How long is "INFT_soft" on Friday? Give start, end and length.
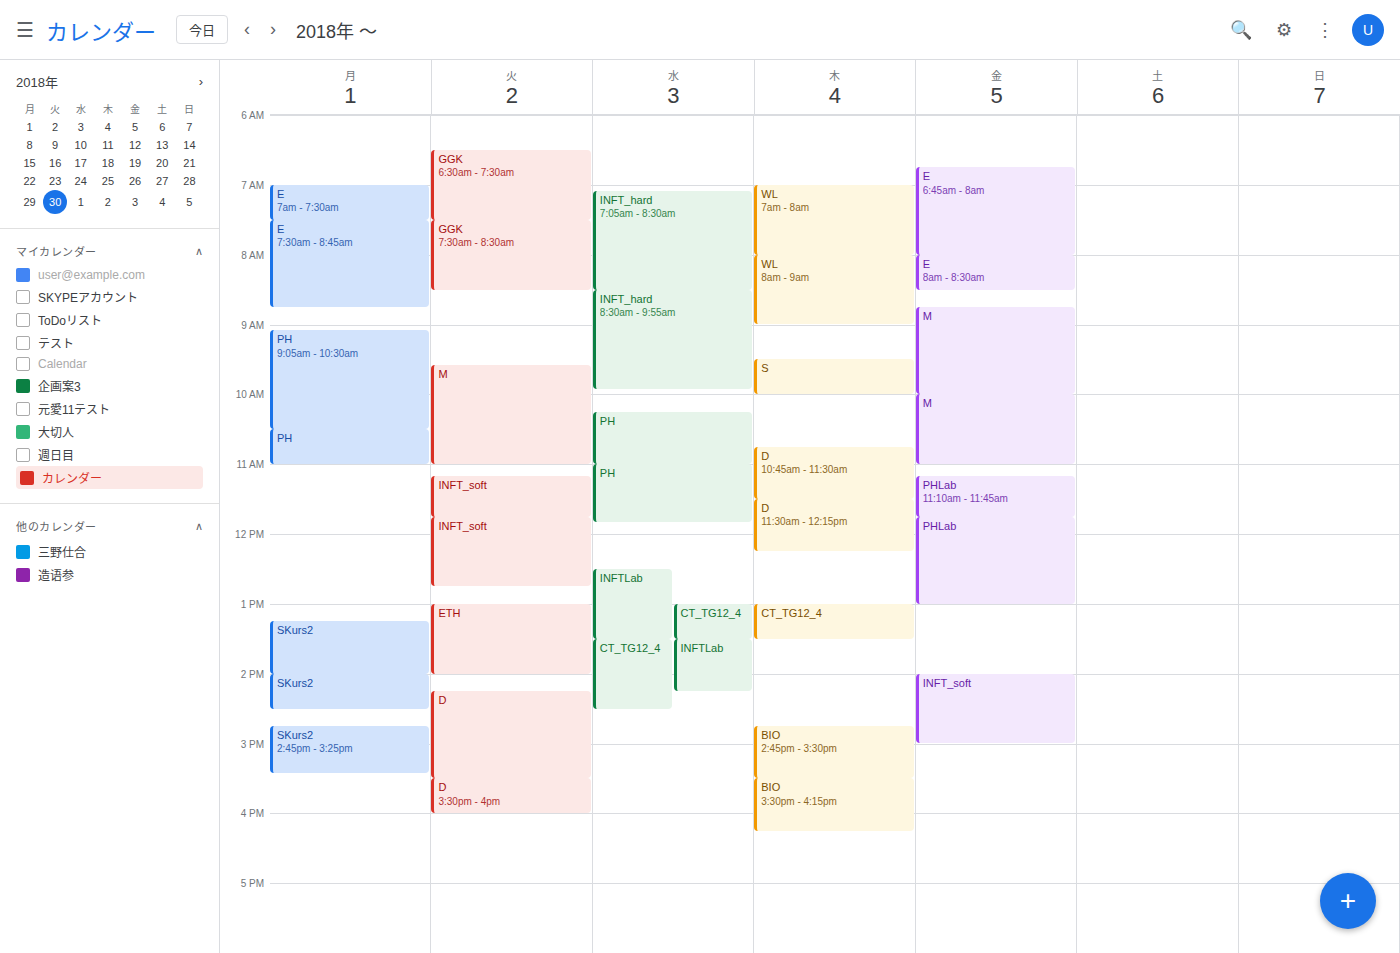
2:00 PM to 3:00 PM, 1 hour